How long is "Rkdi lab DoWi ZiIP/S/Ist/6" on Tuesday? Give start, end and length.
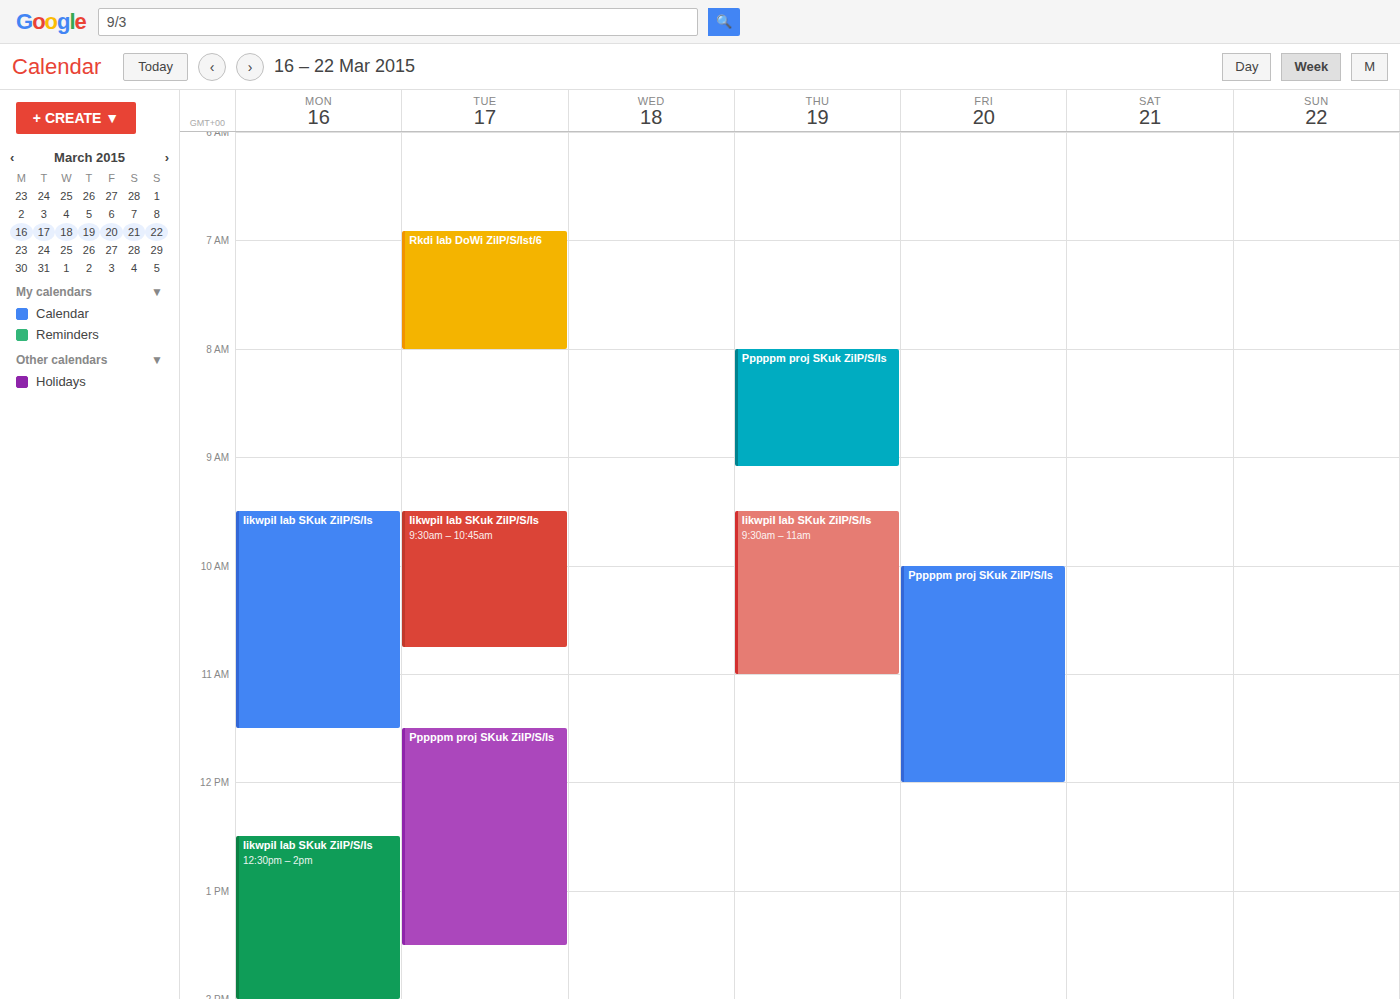
06:55 to 08:00, 1 hour 5 minutes